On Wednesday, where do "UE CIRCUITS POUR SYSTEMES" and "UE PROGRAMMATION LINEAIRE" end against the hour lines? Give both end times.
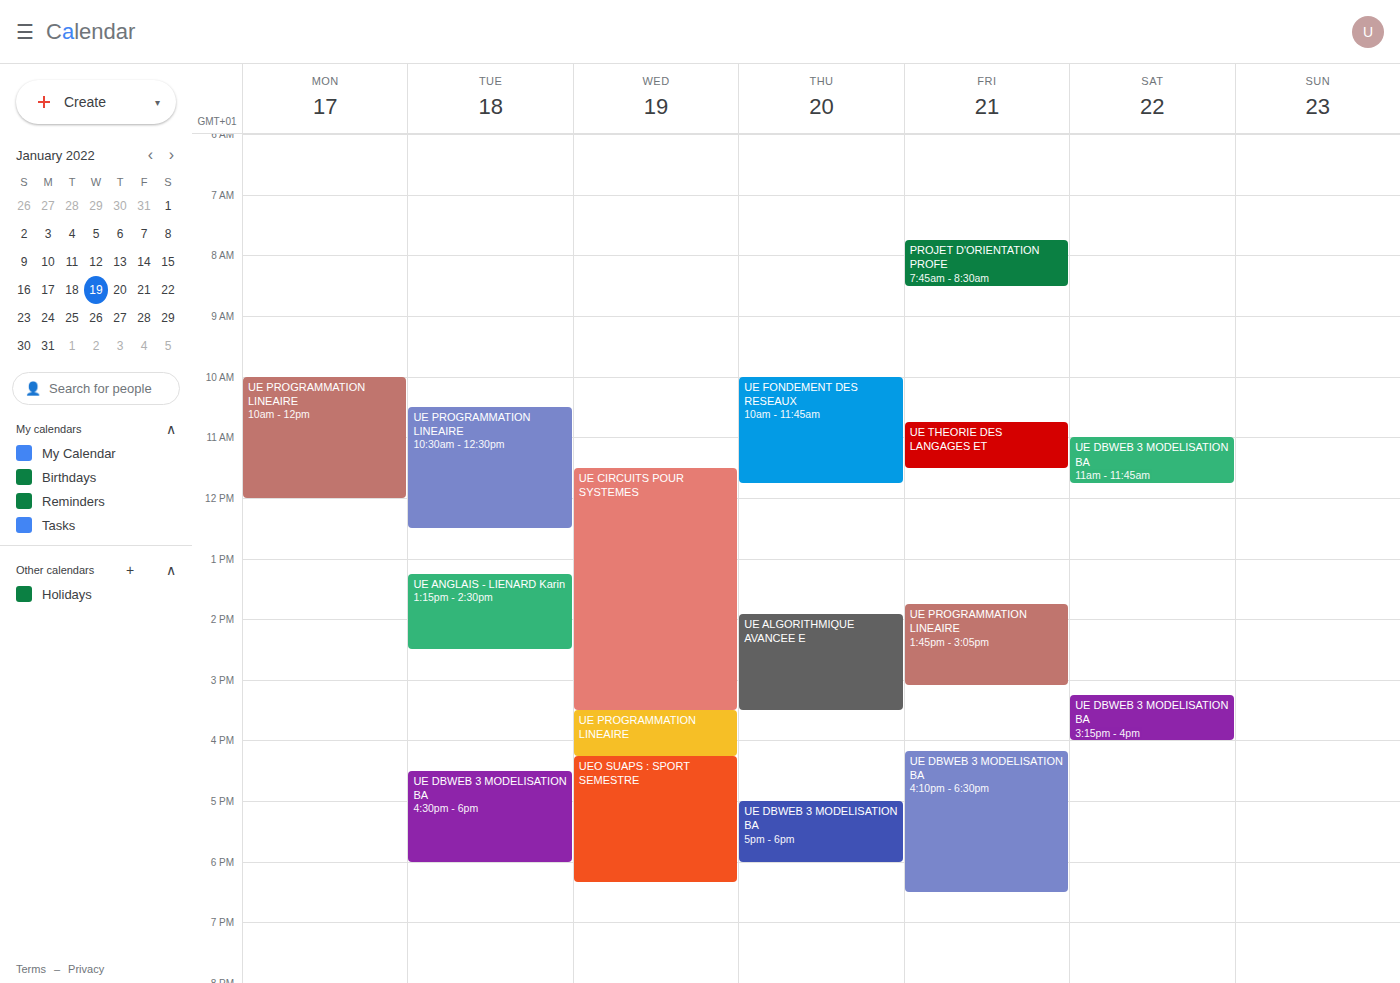
"UE CIRCUITS POUR SYSTEMES": 3:30 PM, halfway between the 3 PM and 4 PM lines. "UE PROGRAMMATION LINEAIRE": 4:15 PM, neither: a quarter of the way from the 4 PM line to the 5 PM line.